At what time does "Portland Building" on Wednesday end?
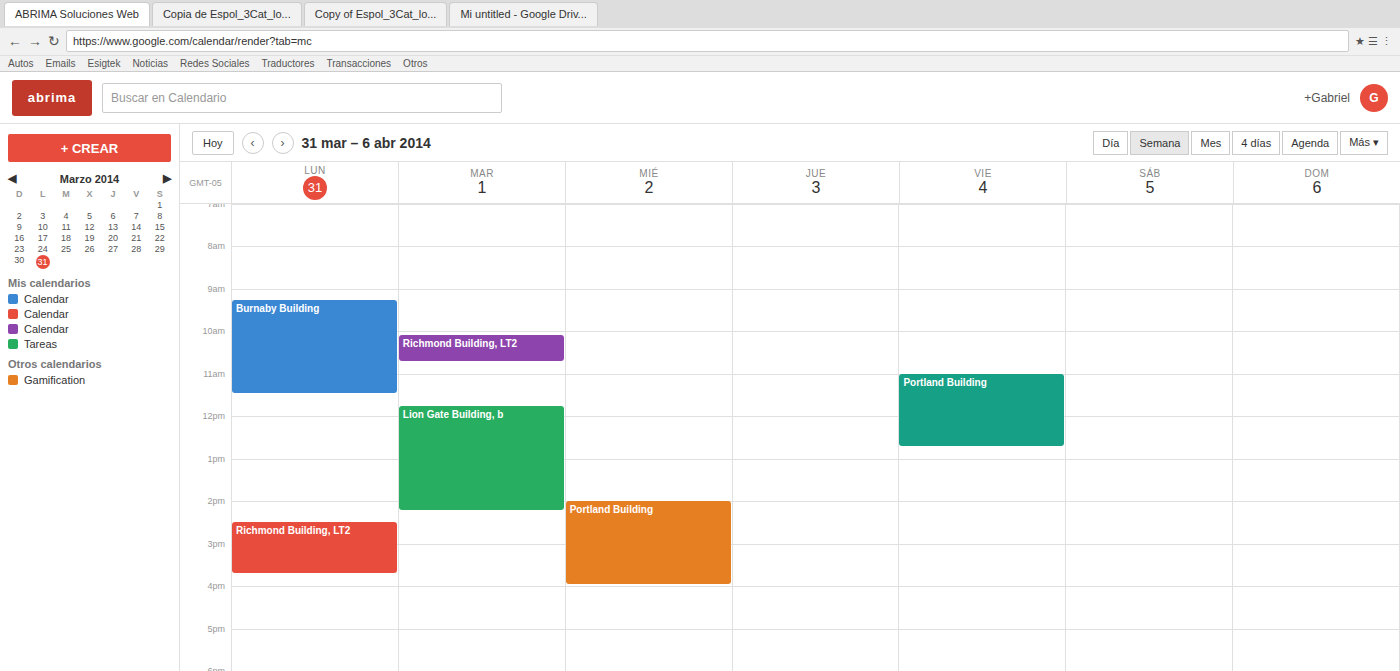
16:00